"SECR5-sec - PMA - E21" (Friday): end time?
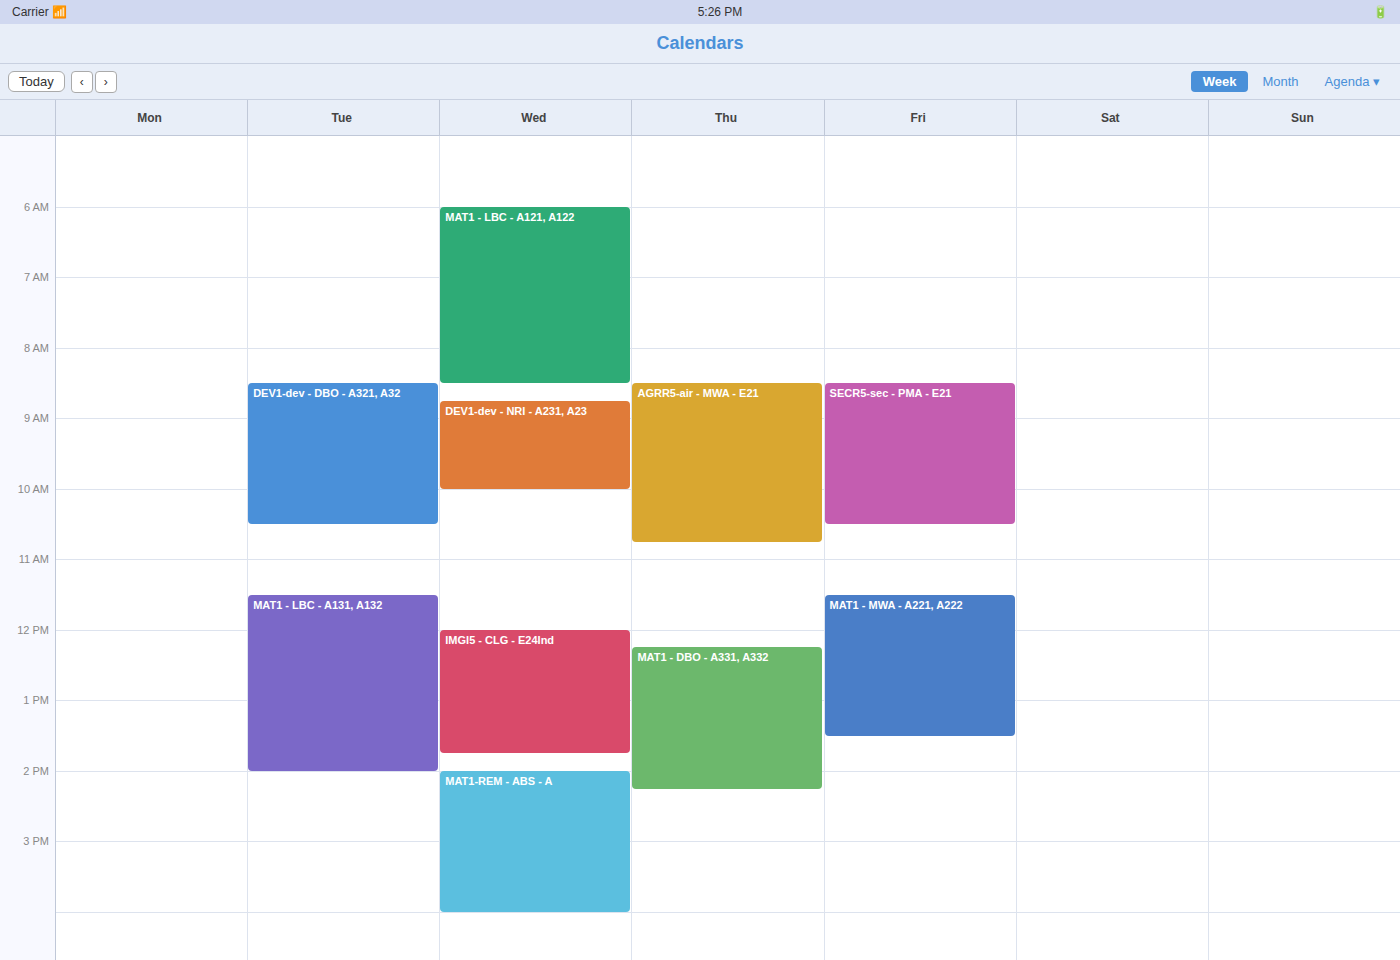
10:30